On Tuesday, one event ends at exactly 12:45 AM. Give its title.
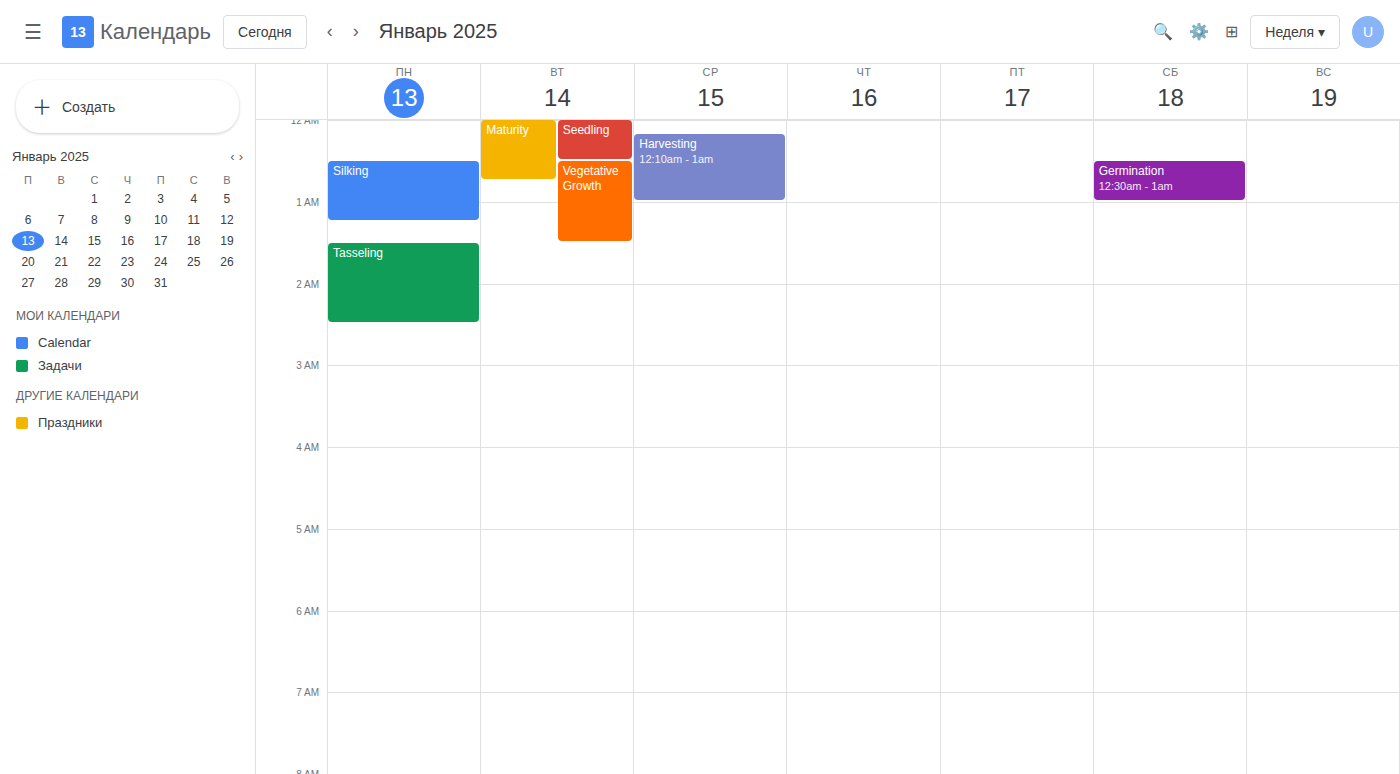
"Maturity"